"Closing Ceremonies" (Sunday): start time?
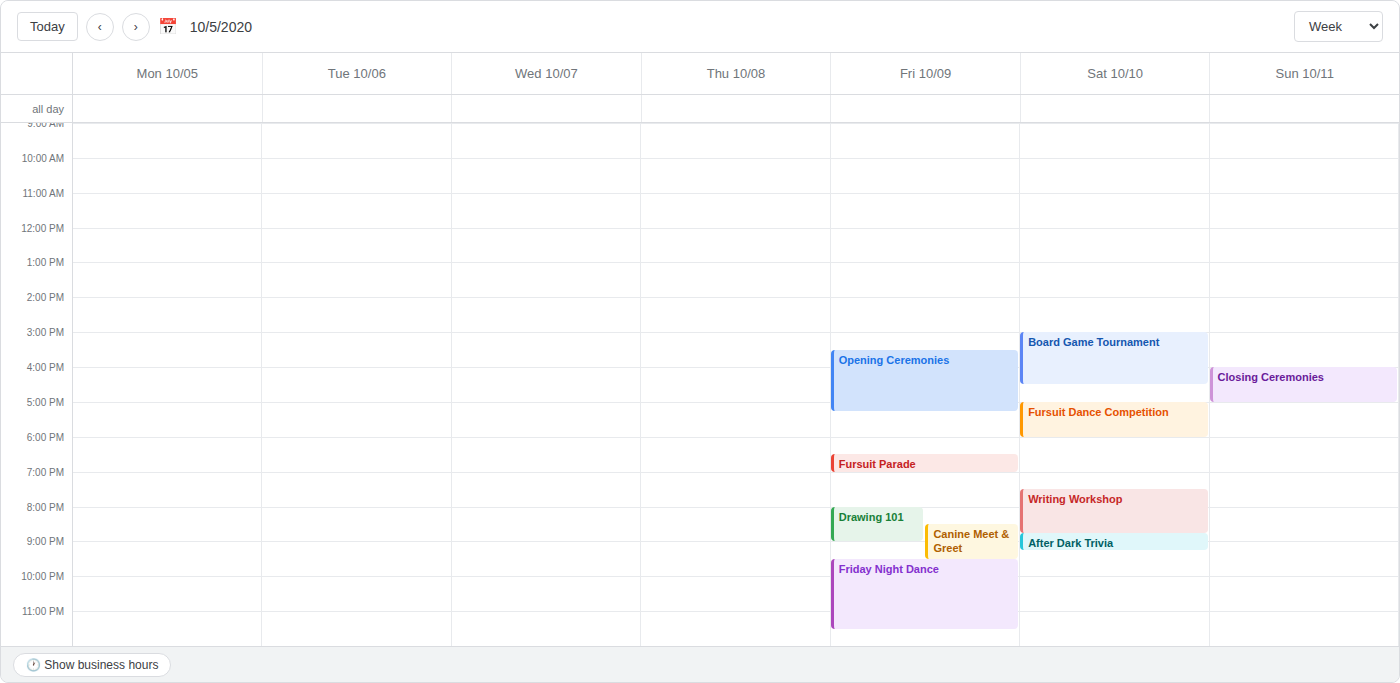
4:00 PM